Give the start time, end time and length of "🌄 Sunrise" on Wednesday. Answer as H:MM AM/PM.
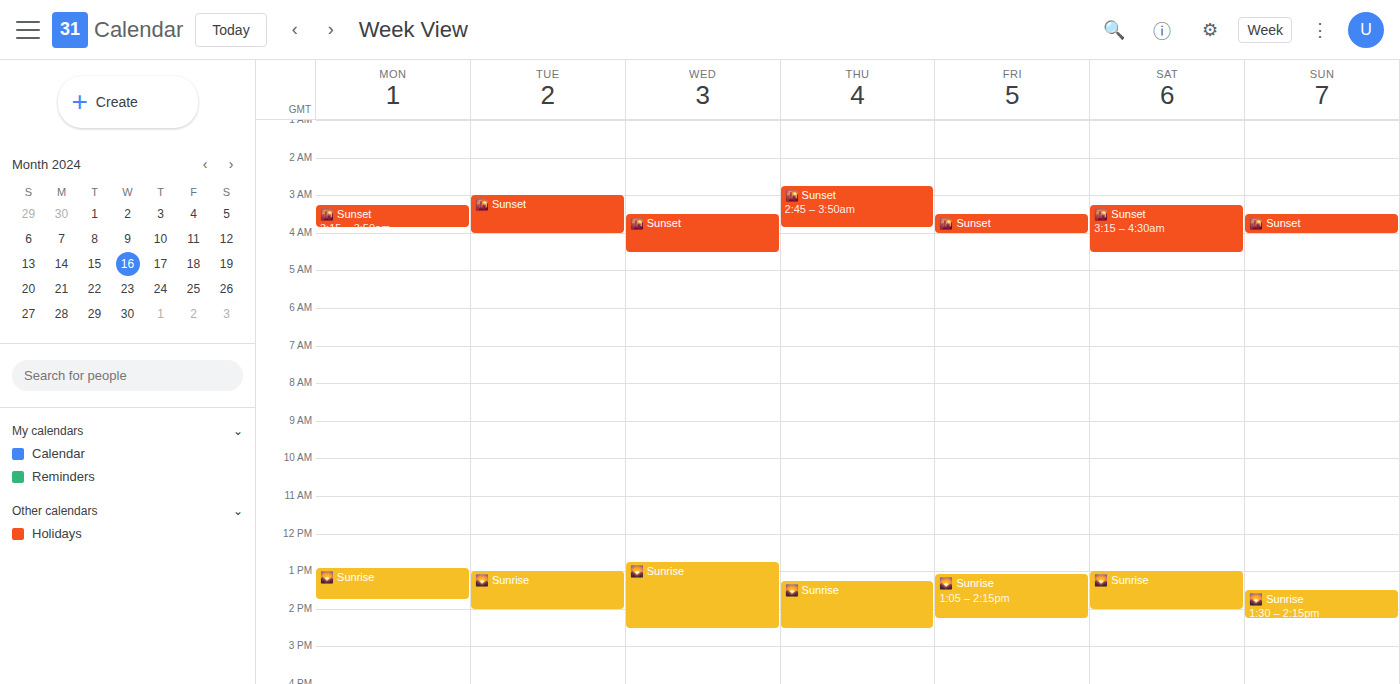
12:45 PM to 2:30 PM, 1 hour 45 minutes